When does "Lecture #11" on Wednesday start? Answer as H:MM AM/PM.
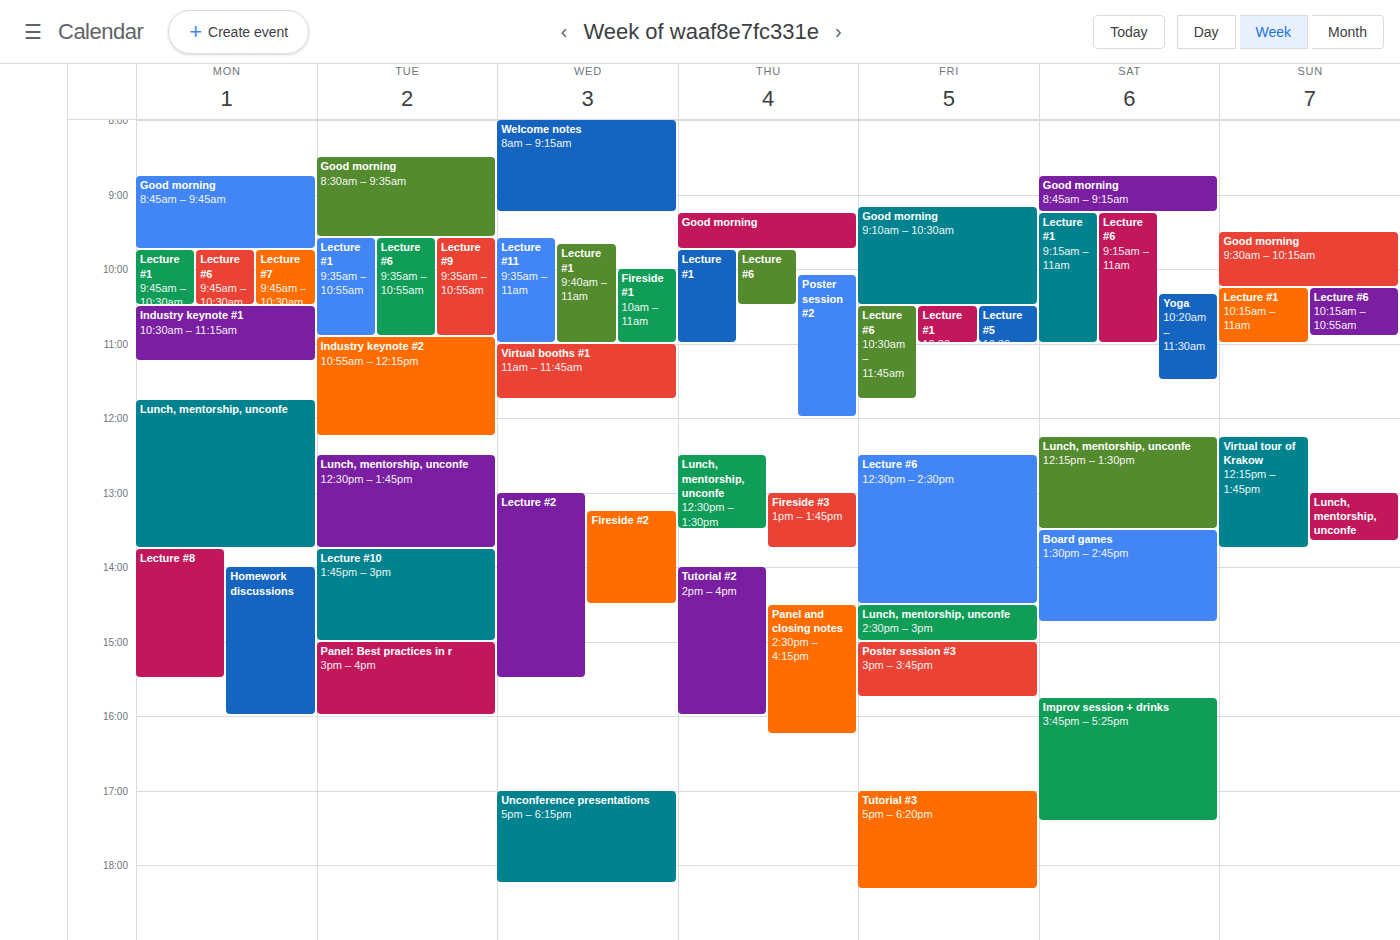
9:35 AM